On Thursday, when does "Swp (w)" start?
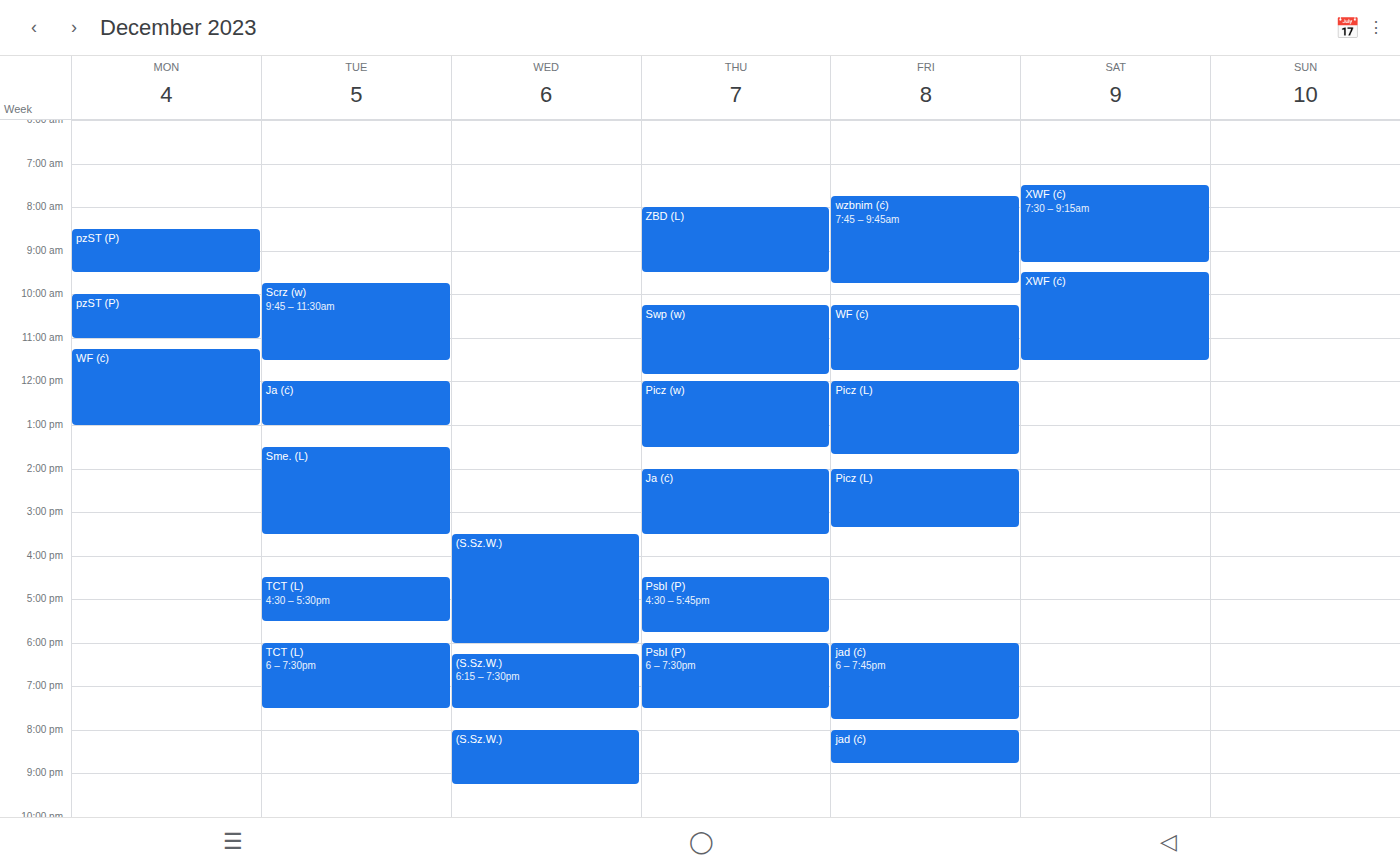
10:15 AM